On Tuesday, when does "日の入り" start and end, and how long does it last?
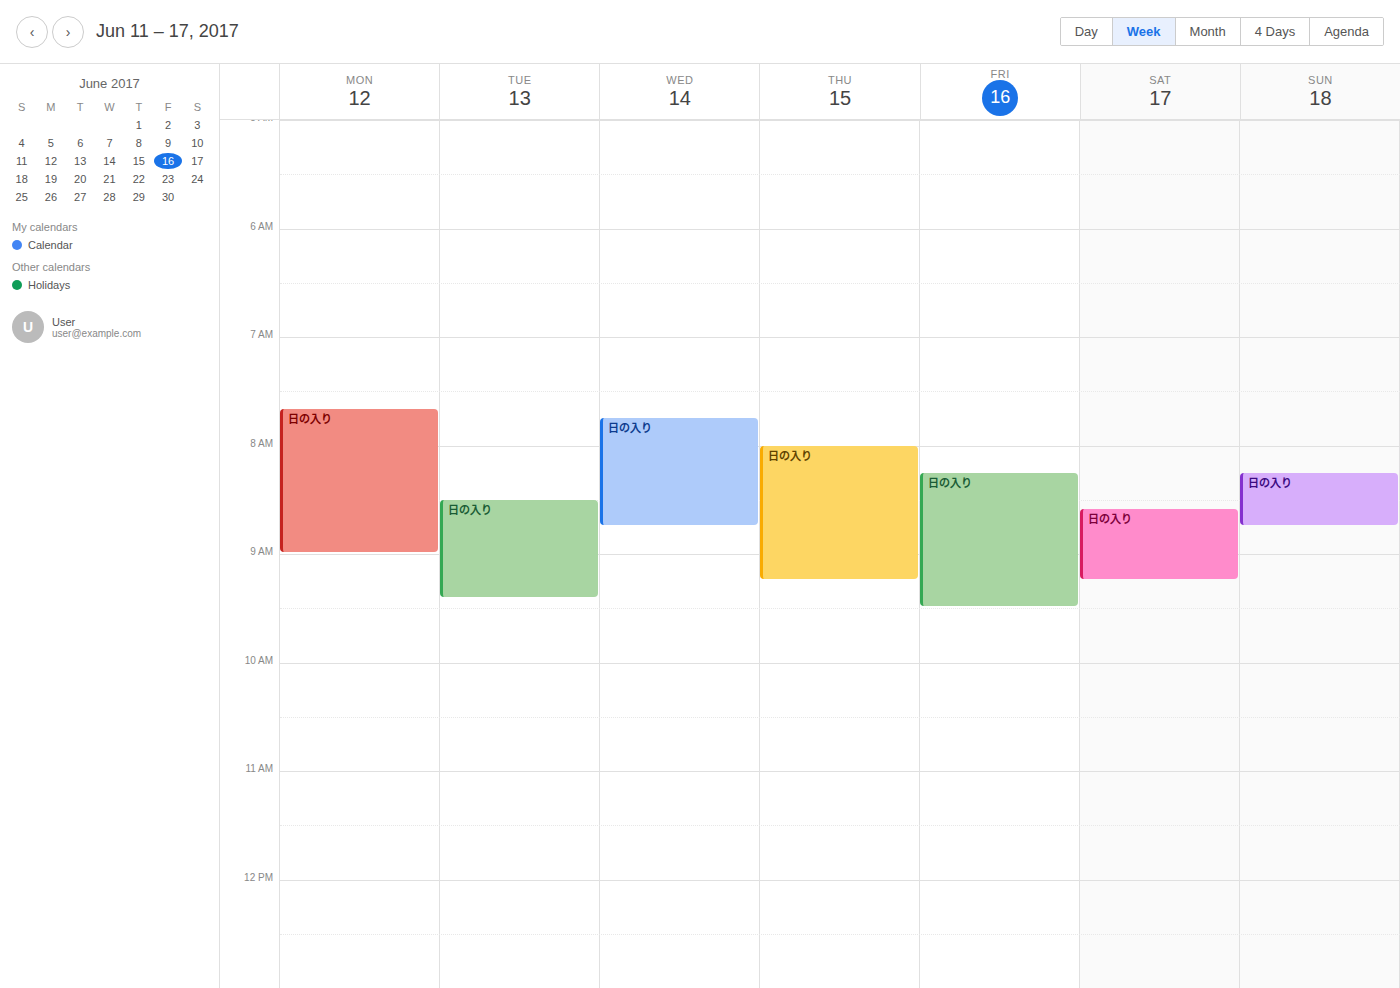
8:30 AM to 9:25 AM, 55 minutes